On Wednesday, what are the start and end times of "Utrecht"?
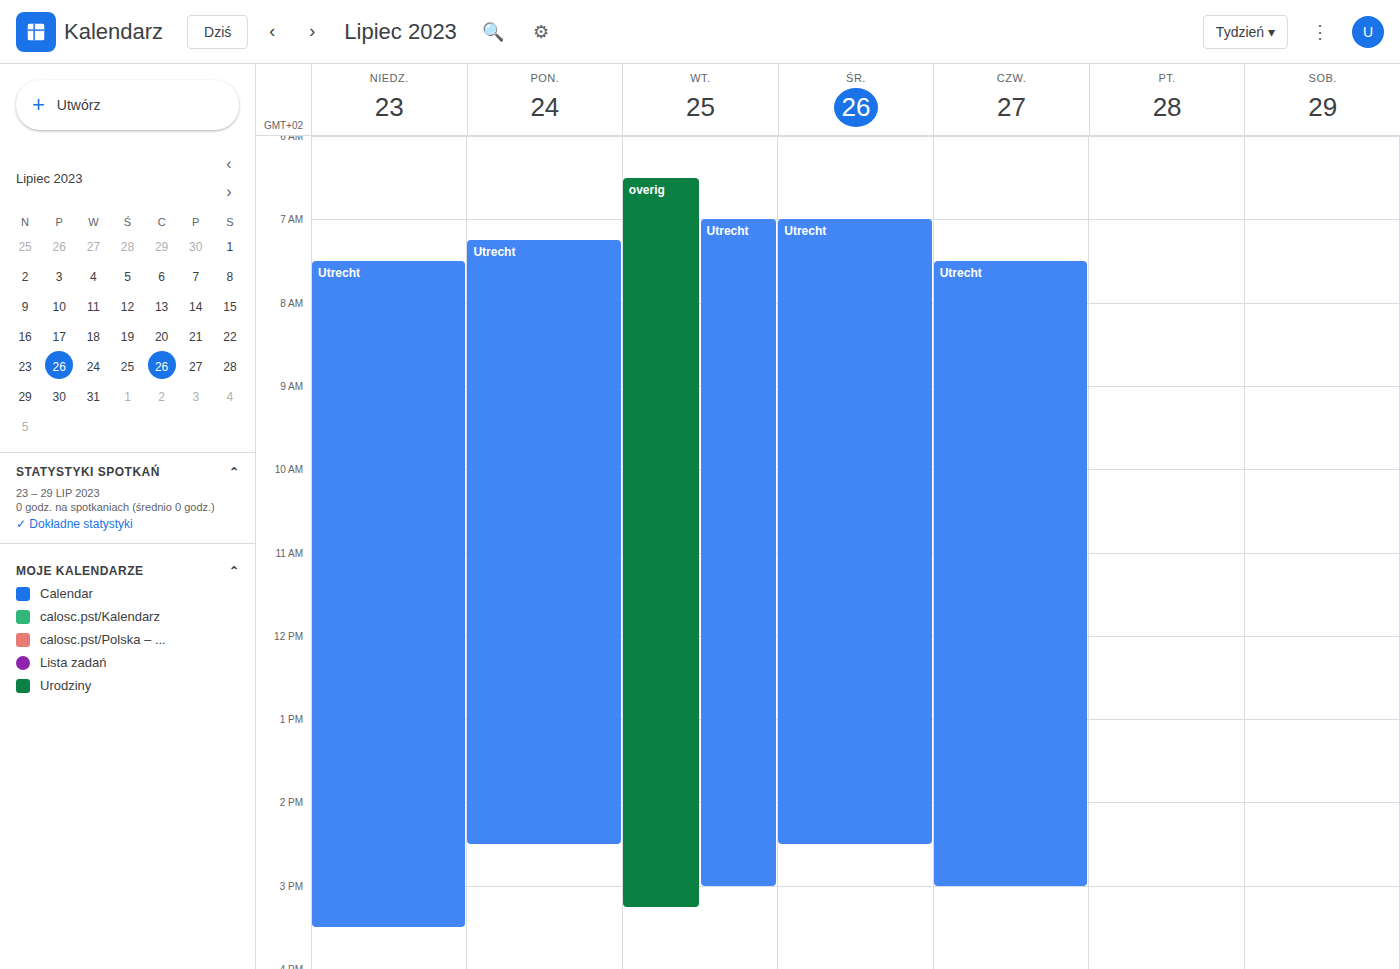
7:00 AM to 2:30 PM